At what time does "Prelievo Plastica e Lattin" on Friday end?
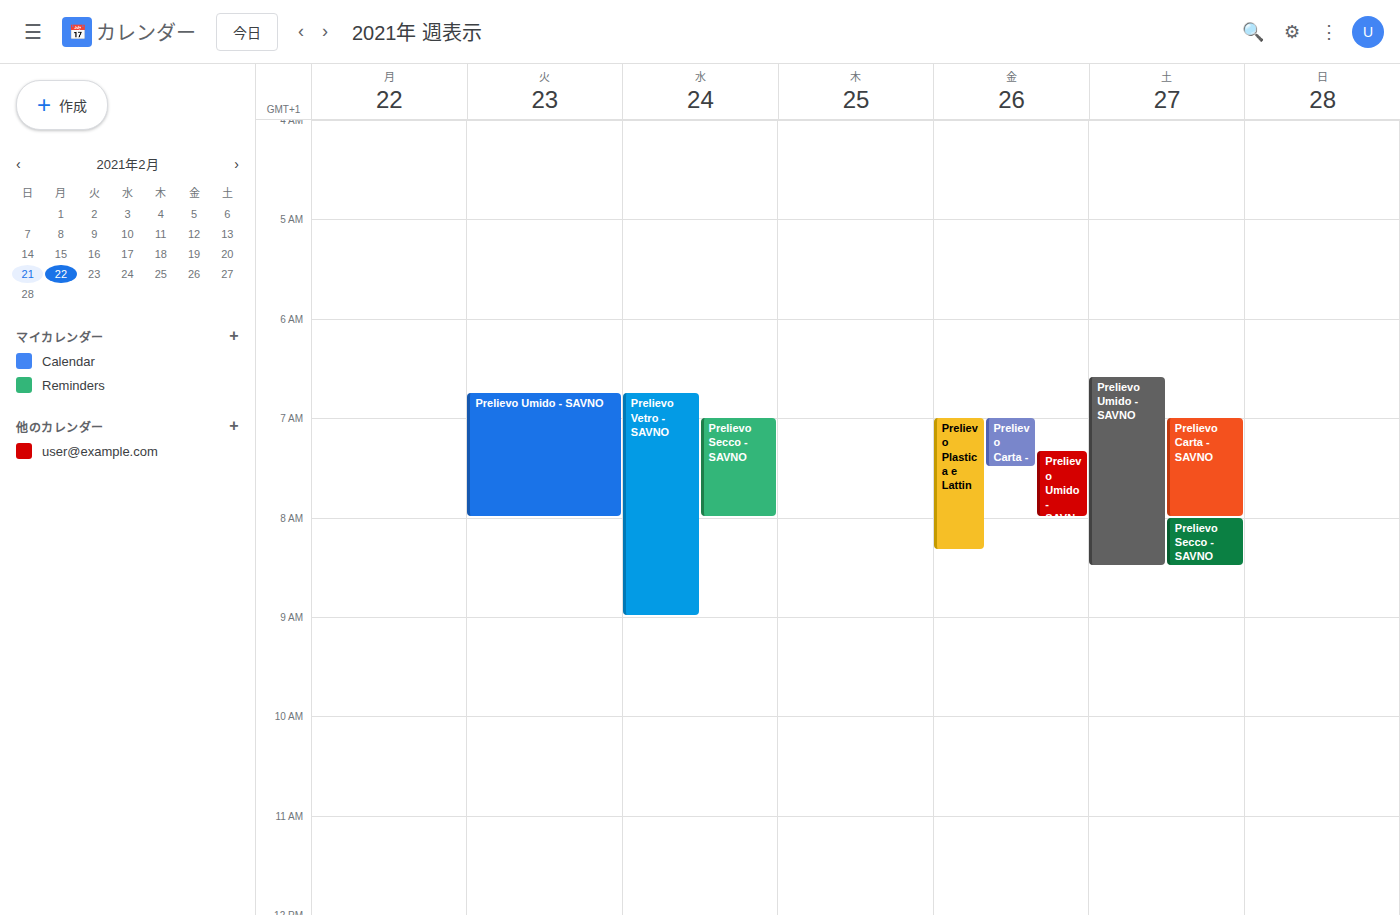
8:20 AM